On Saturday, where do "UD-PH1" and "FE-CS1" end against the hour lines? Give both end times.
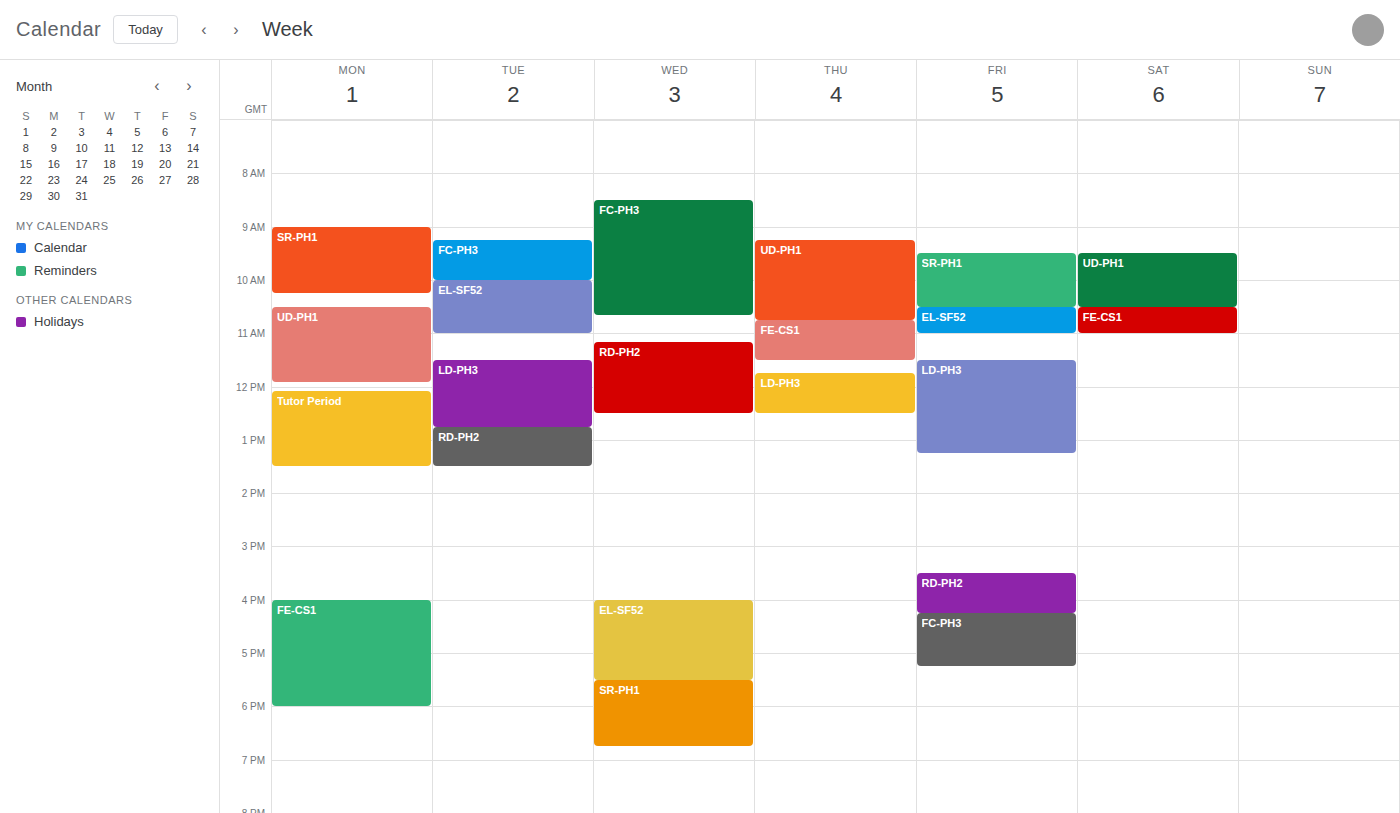
"UD-PH1": 10:30 AM, halfway between the 10 AM and 11 AM lines. "FE-CS1": 11:00 AM, exactly on the 11 AM line.